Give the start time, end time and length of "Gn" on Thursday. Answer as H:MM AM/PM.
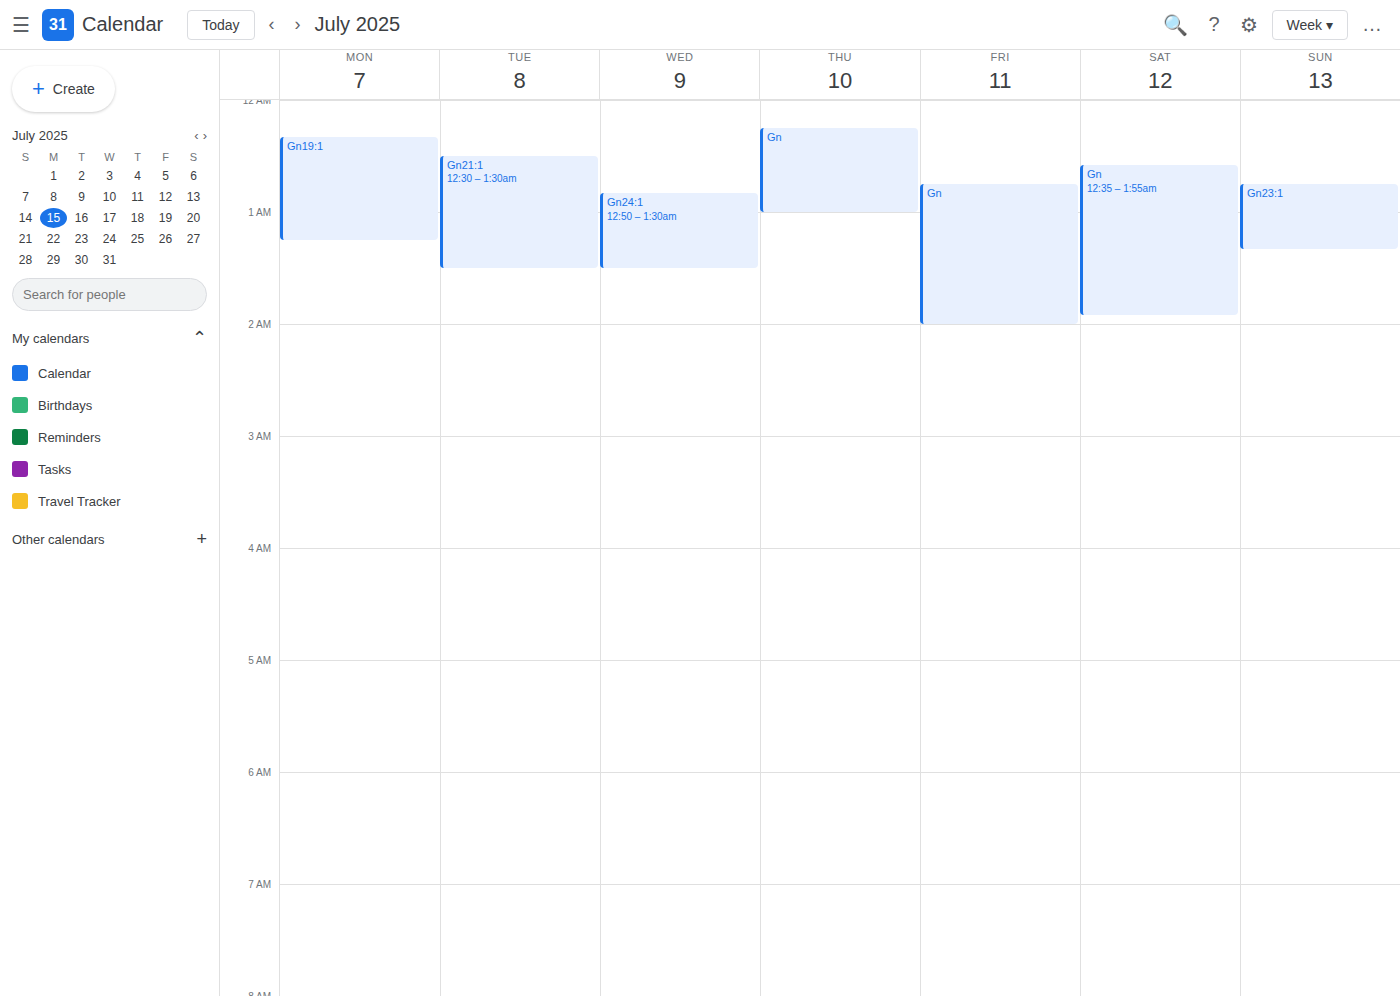
12:15 AM to 1:00 AM, 45 minutes